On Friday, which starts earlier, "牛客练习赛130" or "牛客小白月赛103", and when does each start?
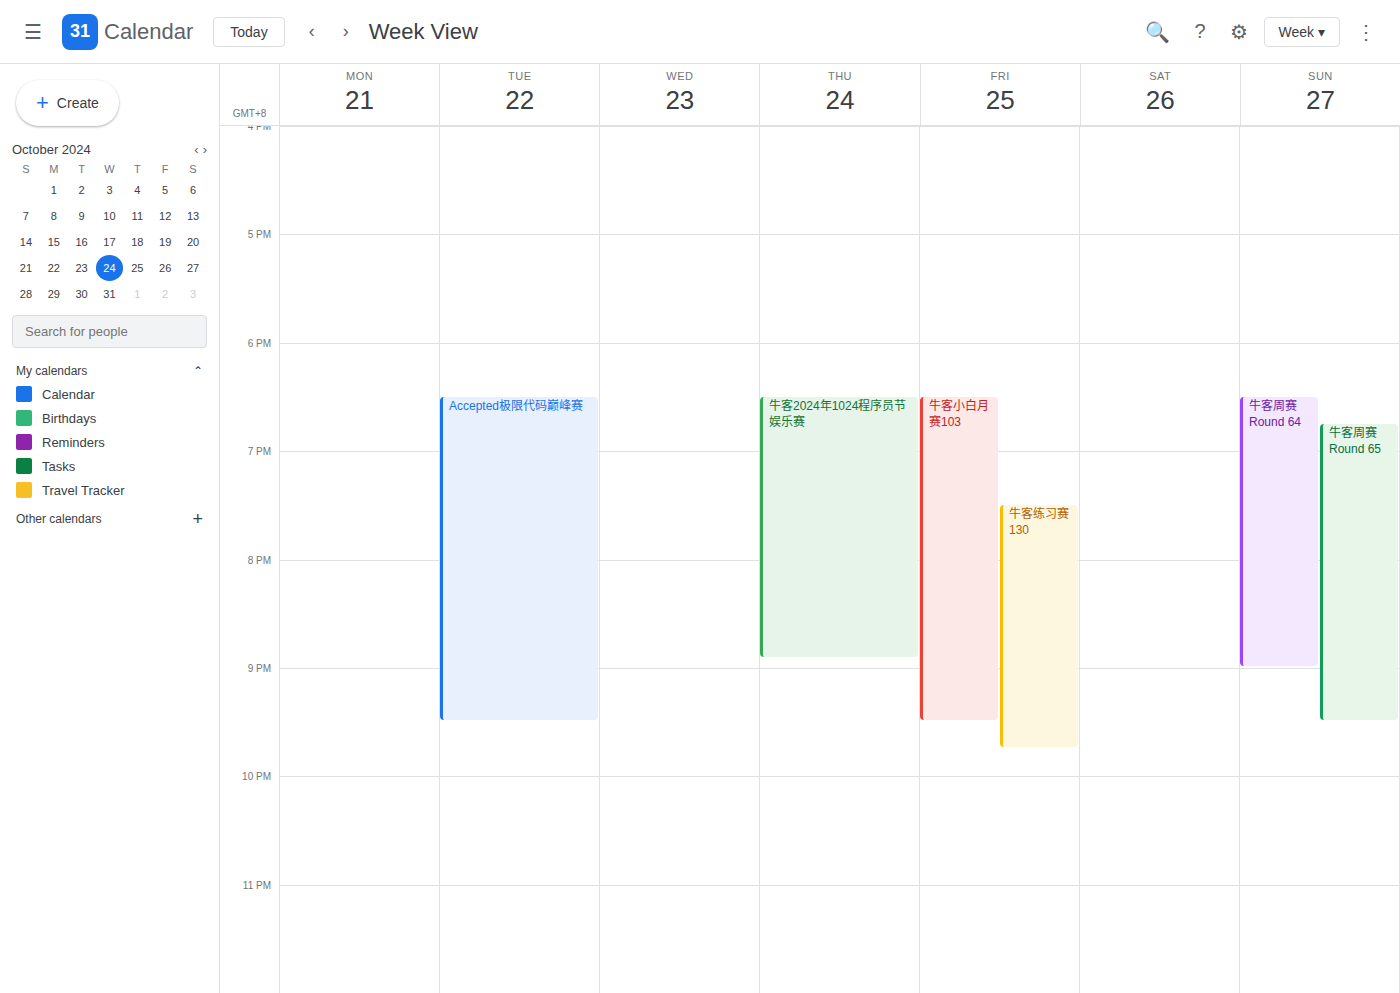
"牛客小白月赛103" 6:30 PM; "牛客练习赛130" 7:30 PM.